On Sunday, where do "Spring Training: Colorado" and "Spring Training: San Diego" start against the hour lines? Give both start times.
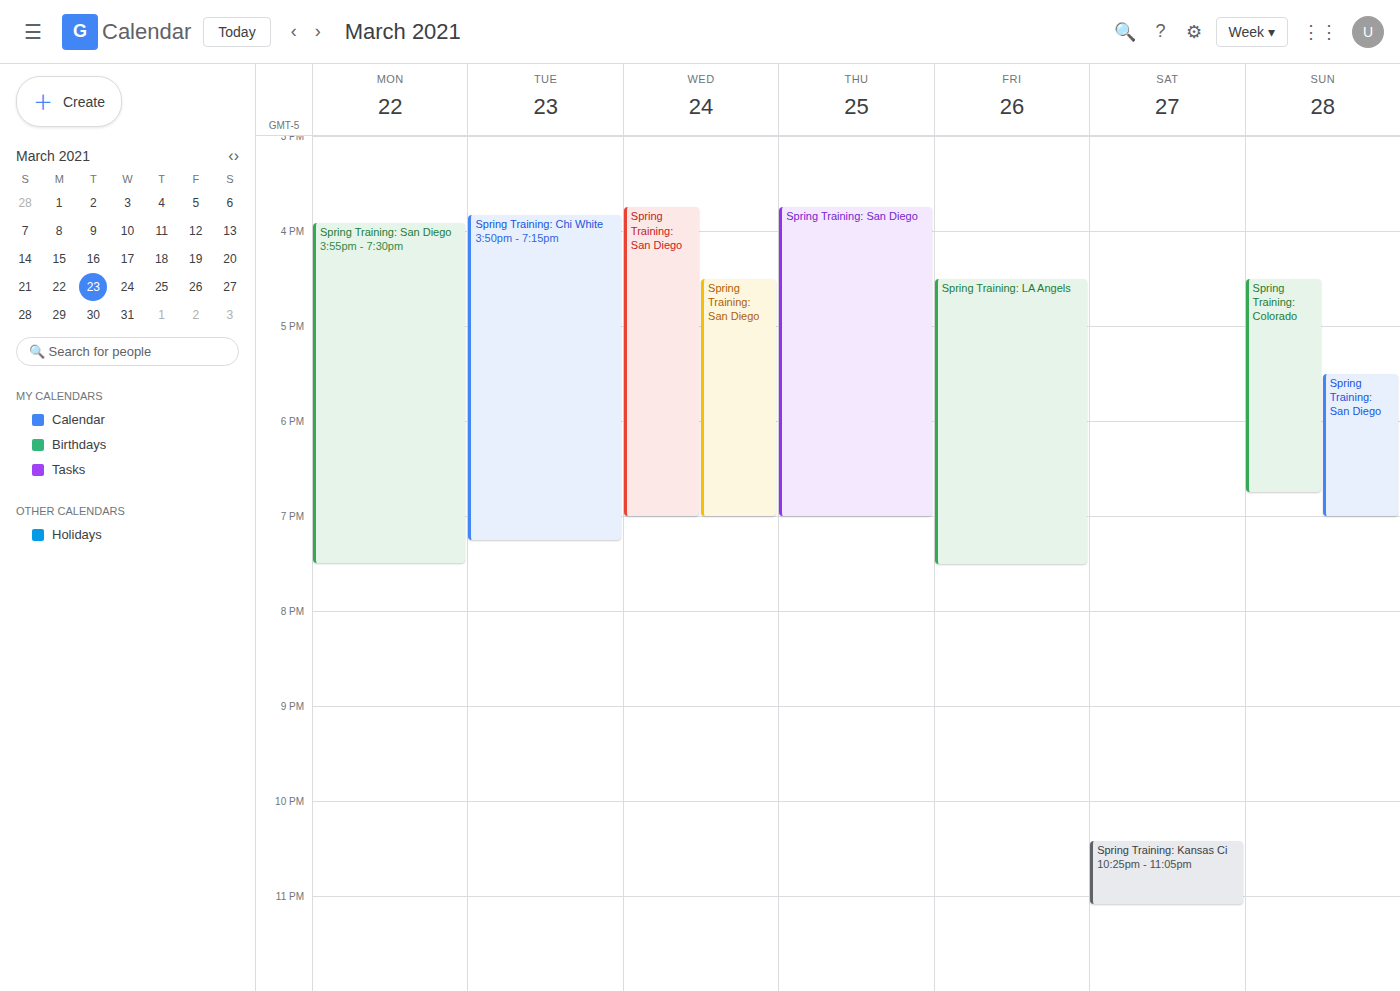
"Spring Training: Colorado": 4:30 PM, halfway between the 4 PM and 5 PM lines. "Spring Training: San Diego": 5:30 PM, halfway between the 5 PM and 6 PM lines.